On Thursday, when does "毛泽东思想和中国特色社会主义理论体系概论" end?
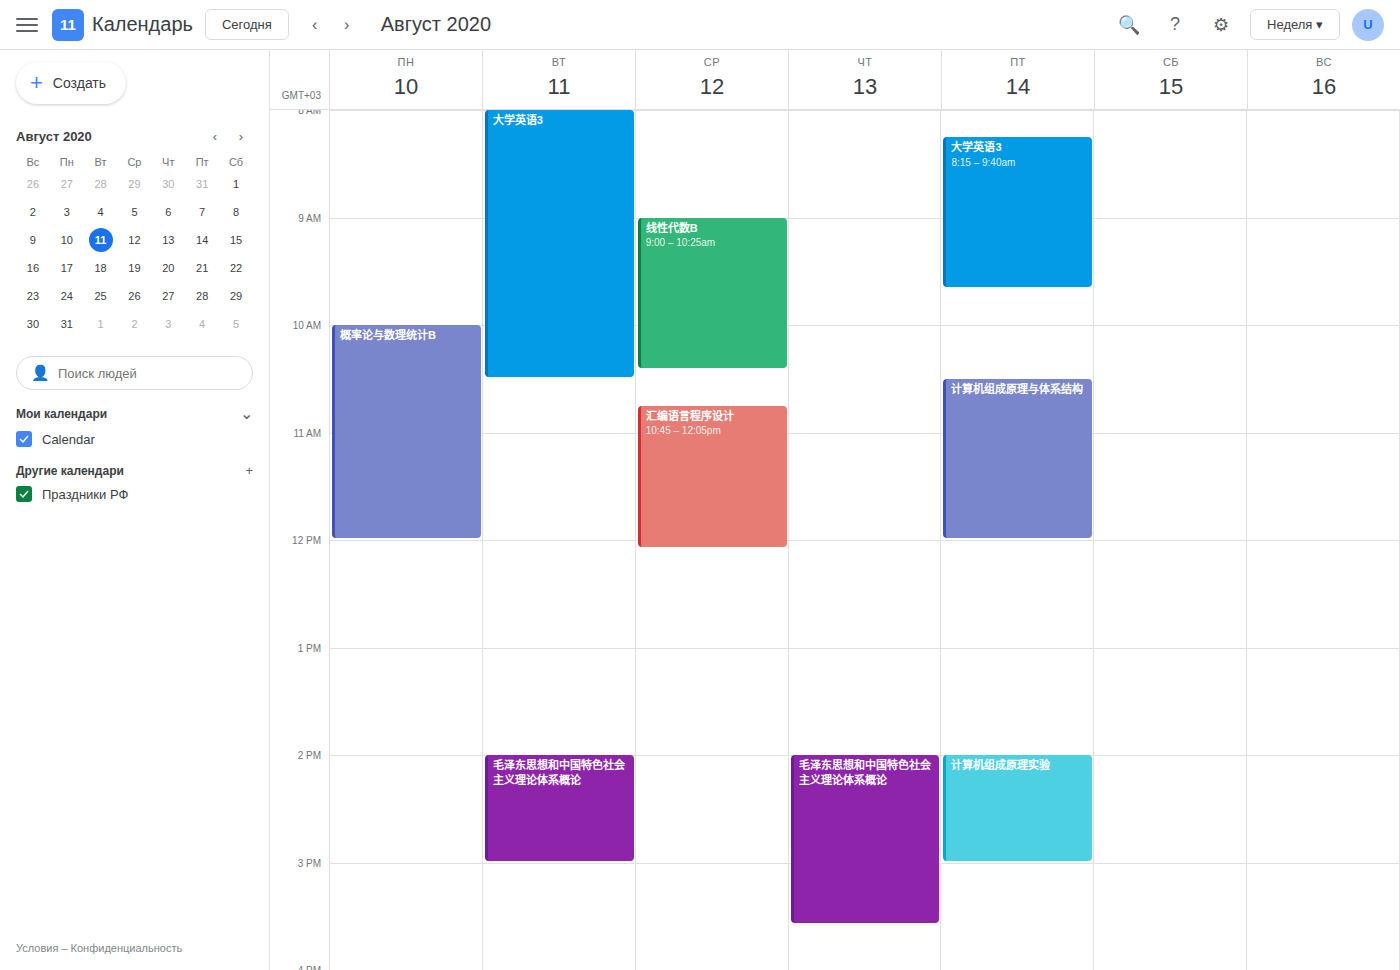
3:35 PM